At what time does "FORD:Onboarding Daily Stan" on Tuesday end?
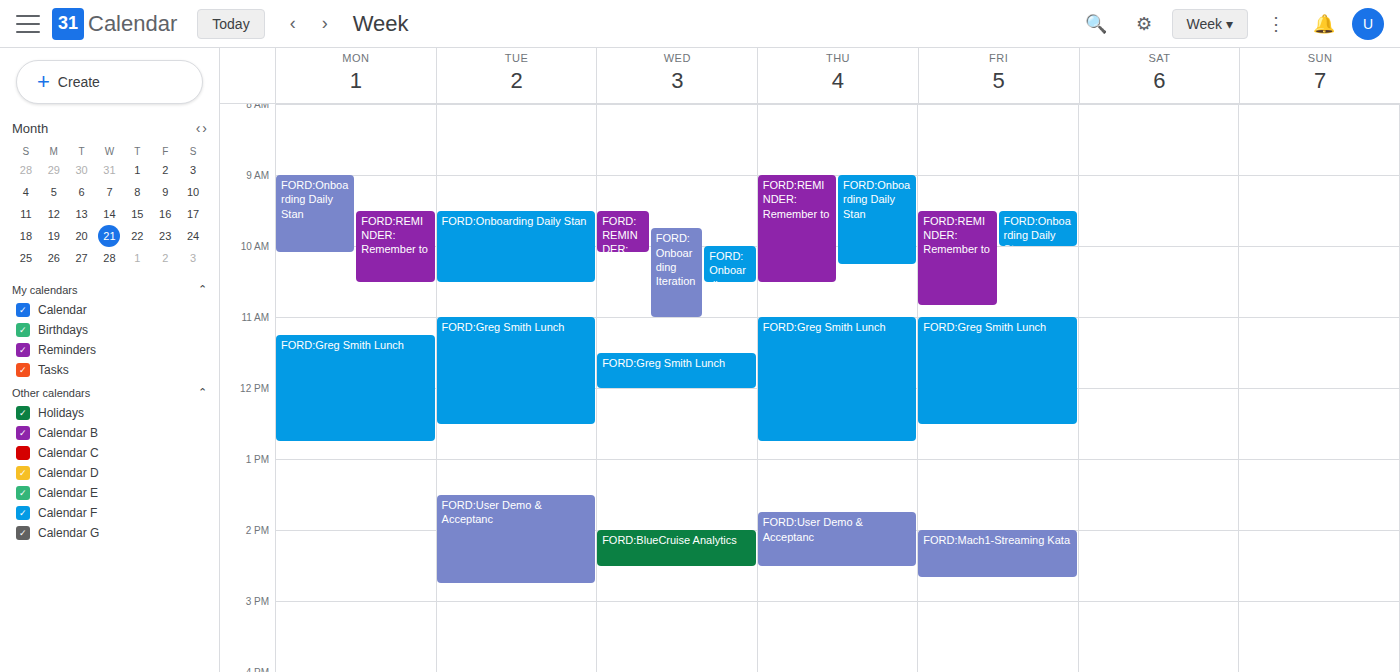
10:30 AM